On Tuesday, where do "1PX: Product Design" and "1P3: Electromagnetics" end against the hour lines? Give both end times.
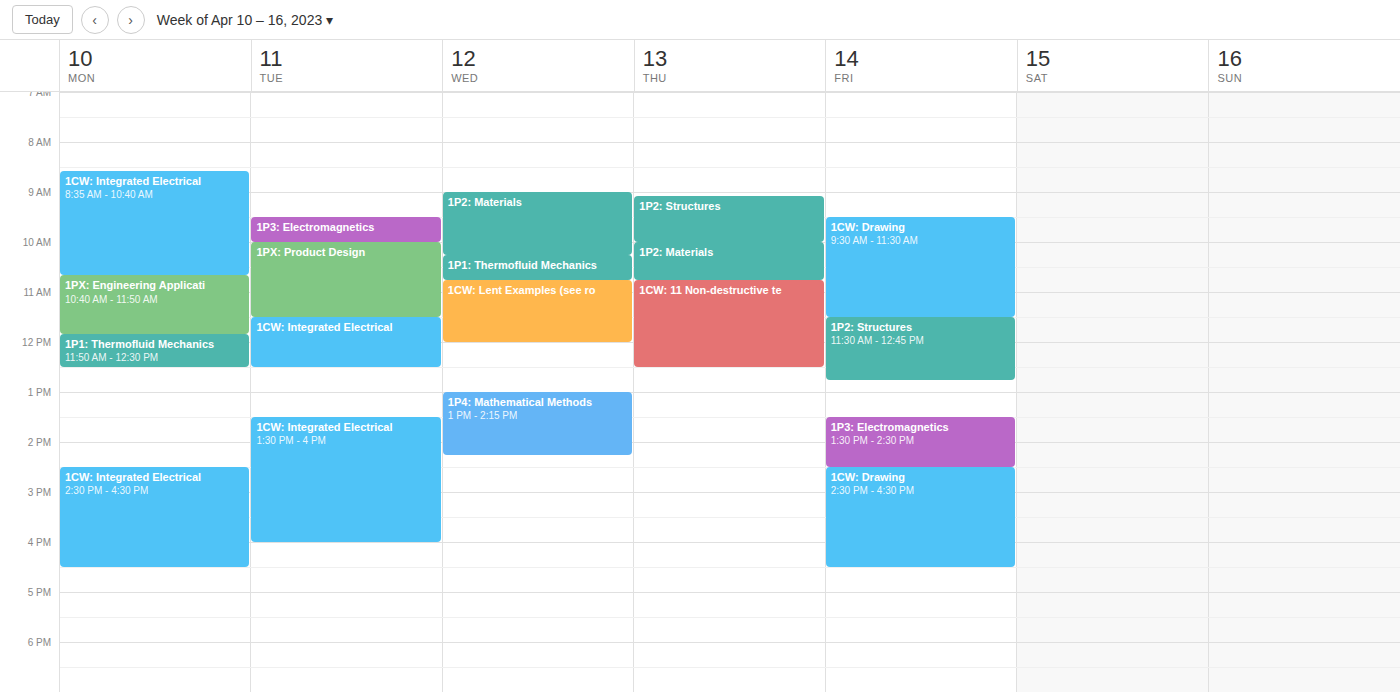
"1PX: Product Design": 11:30, halfway between the 11:00 and 12:00 lines. "1P3: Electromagnetics": 10:00, exactly on the 10:00 line.